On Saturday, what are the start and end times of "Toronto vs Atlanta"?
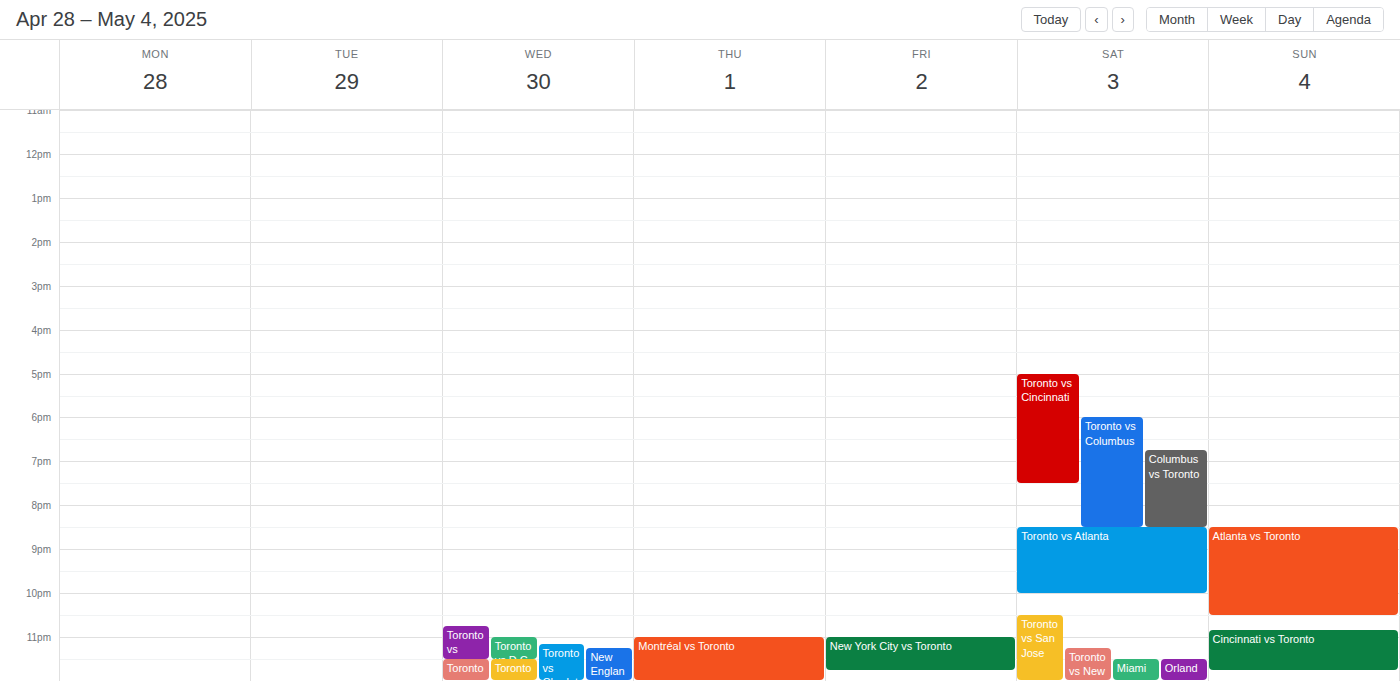
8:30 PM to 10:00 PM